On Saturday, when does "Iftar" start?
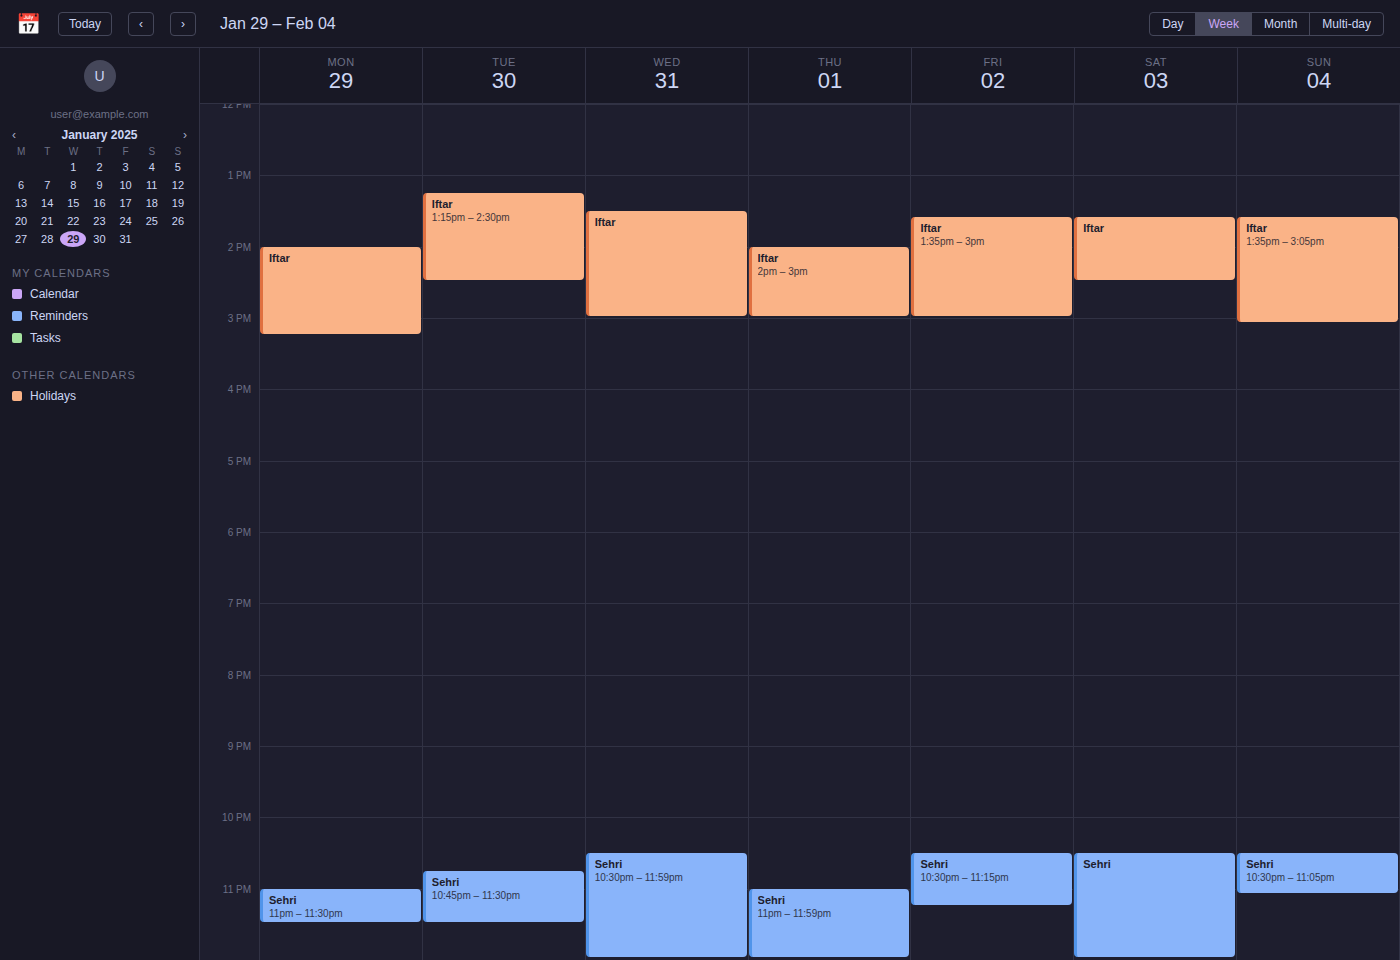
1:35 PM